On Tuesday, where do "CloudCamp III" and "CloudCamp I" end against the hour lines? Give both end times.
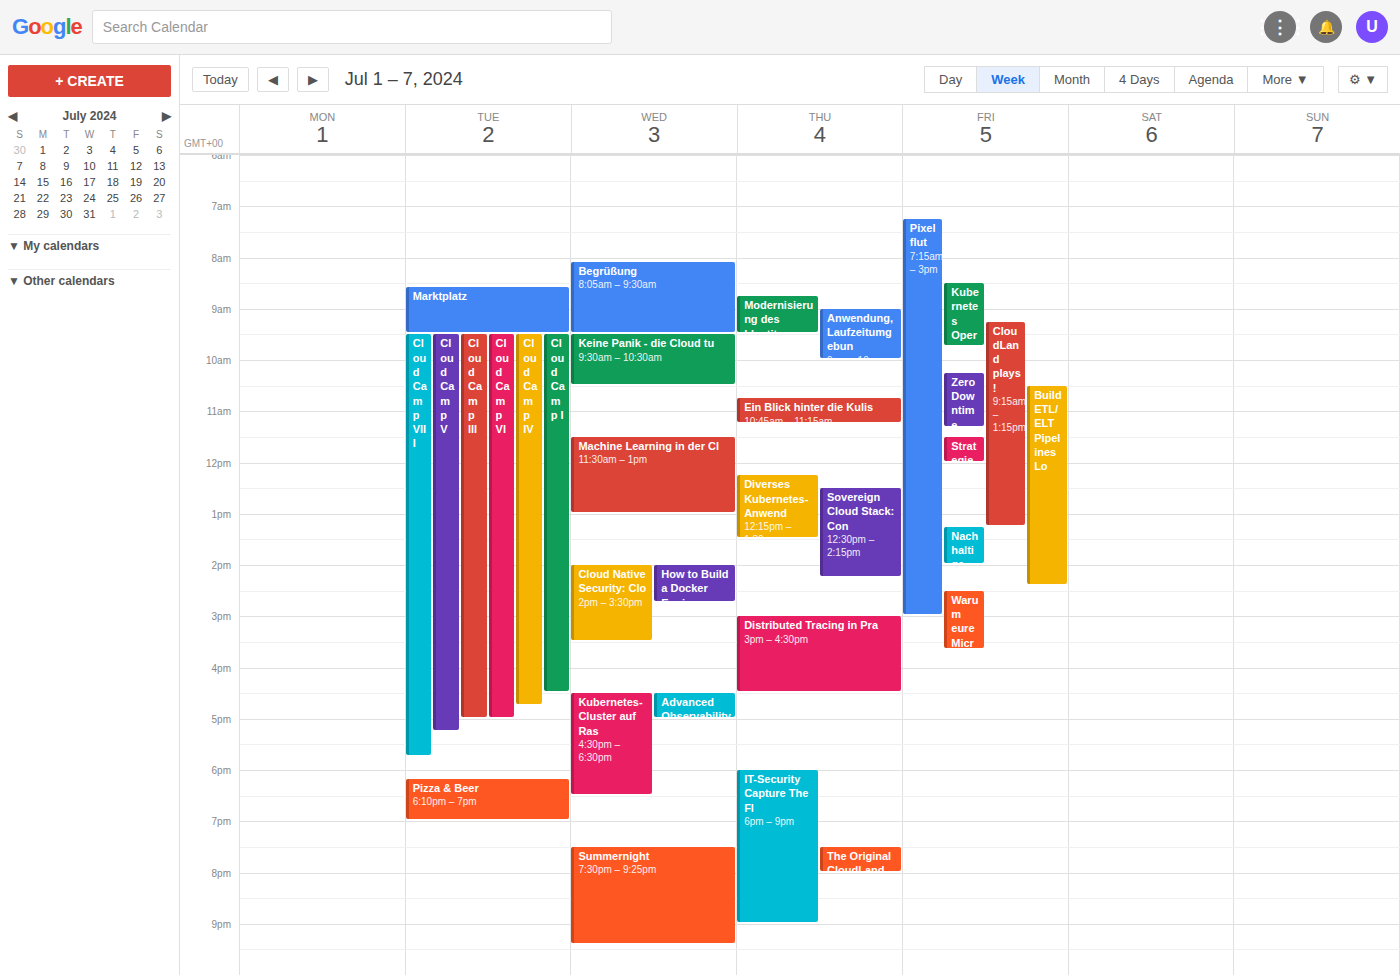
"CloudCamp III": 17:00, exactly on the 17:00 line. "CloudCamp I": 16:30, halfway between the 16:00 and 17:00 lines.